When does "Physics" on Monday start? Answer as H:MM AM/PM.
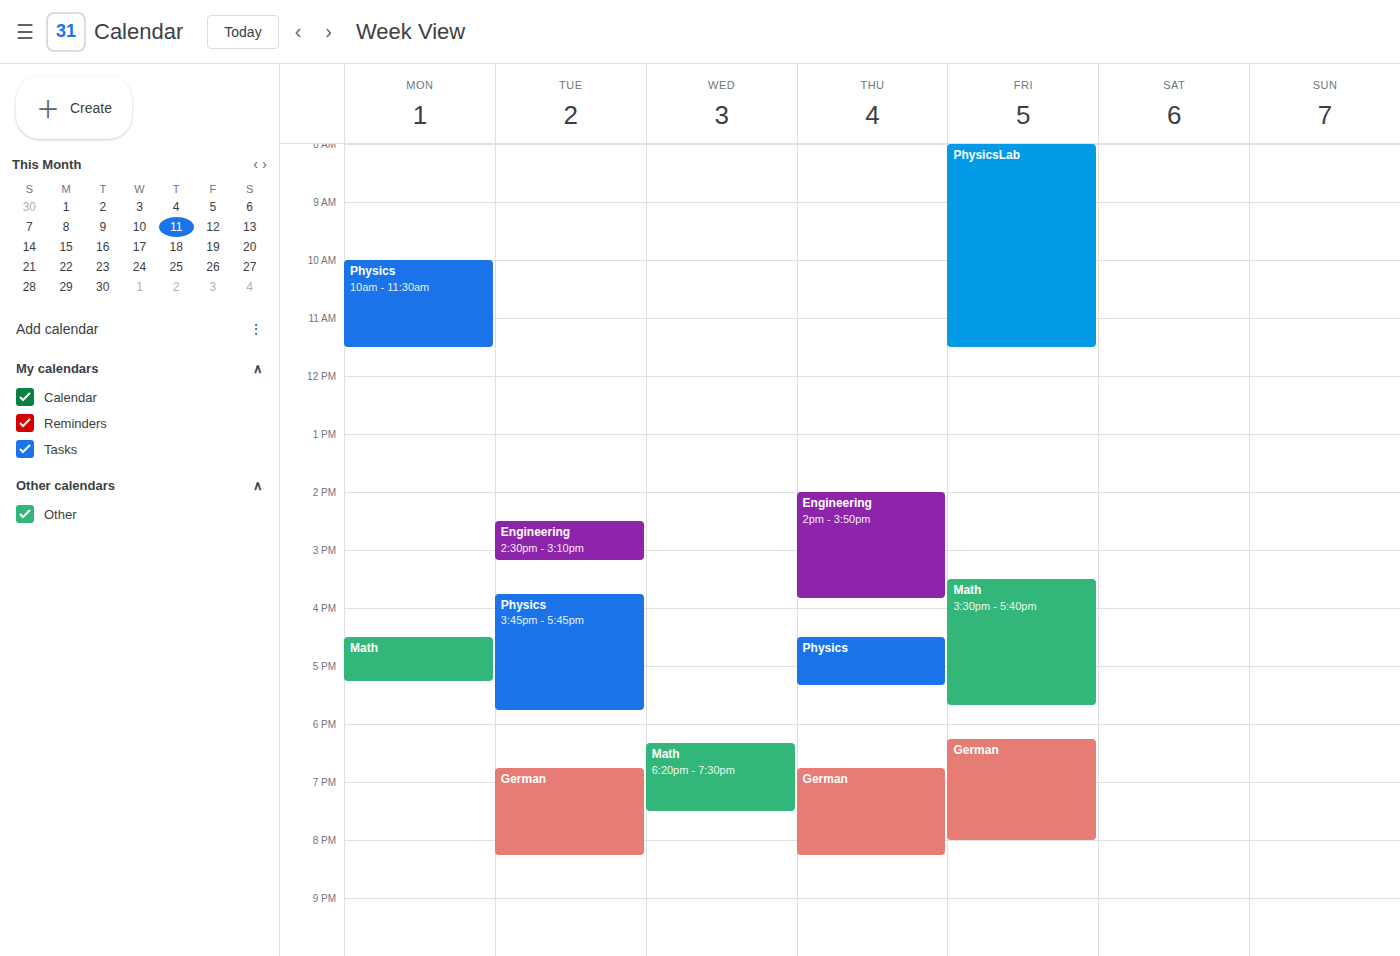
10:00 AM